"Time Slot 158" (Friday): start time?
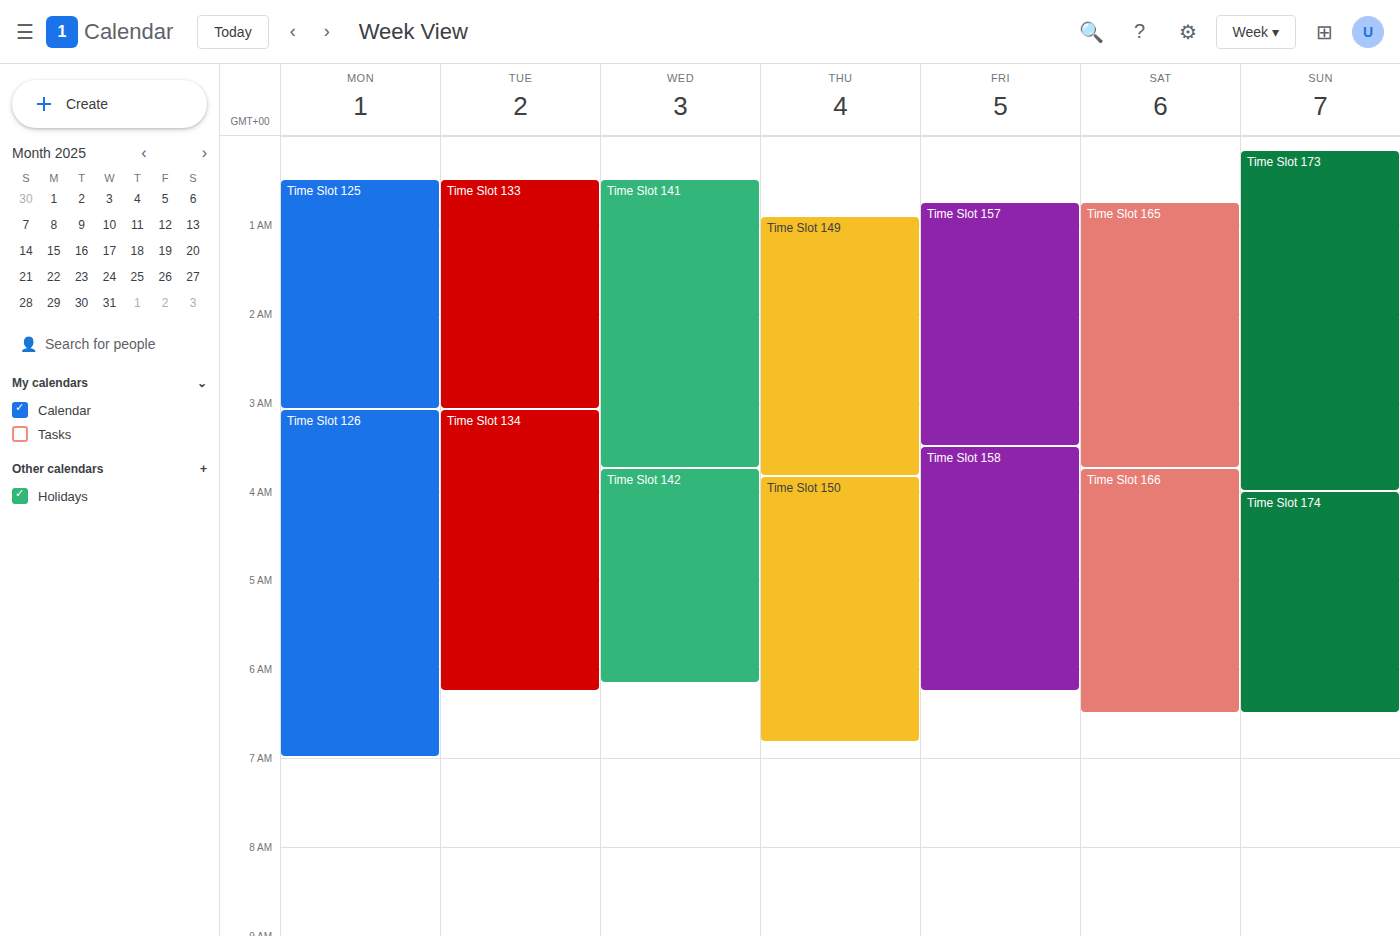
3:30 AM